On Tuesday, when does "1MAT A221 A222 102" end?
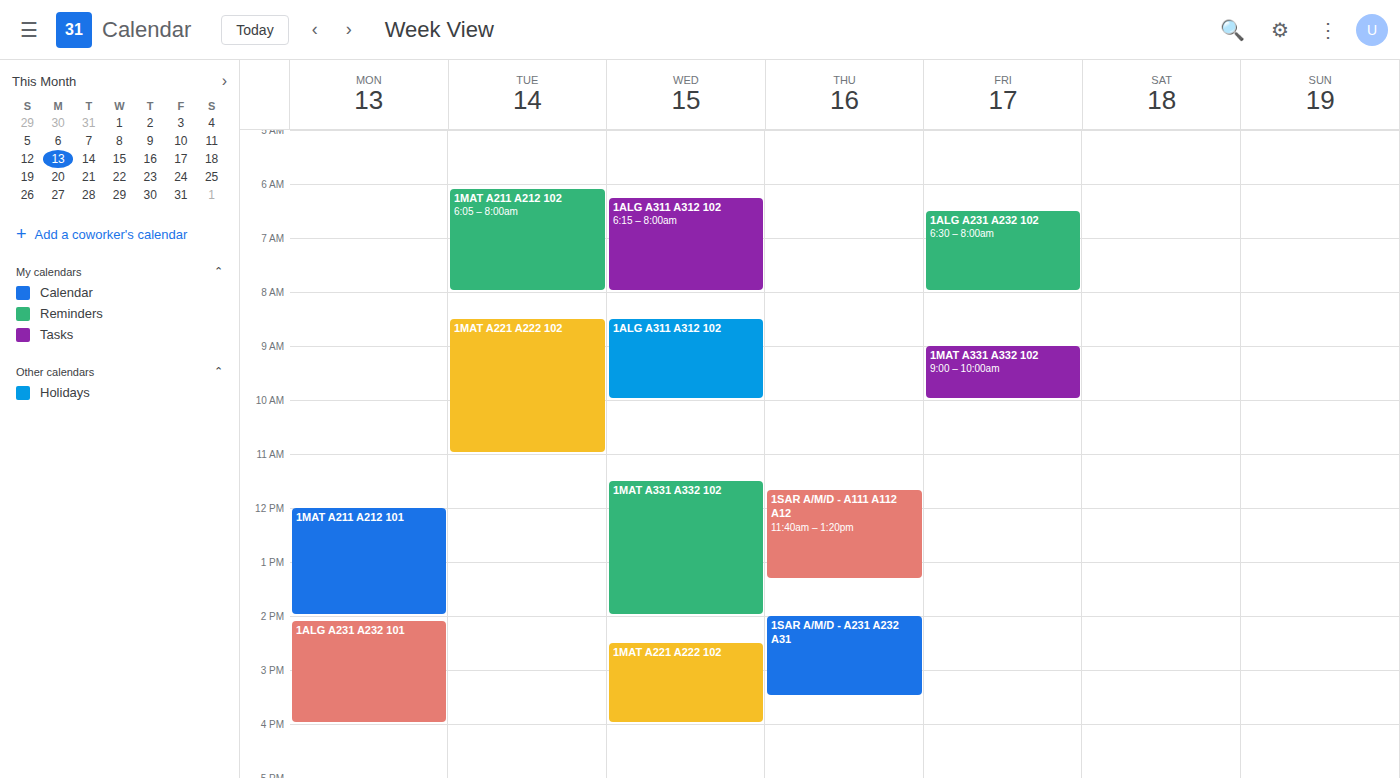
11:00 AM